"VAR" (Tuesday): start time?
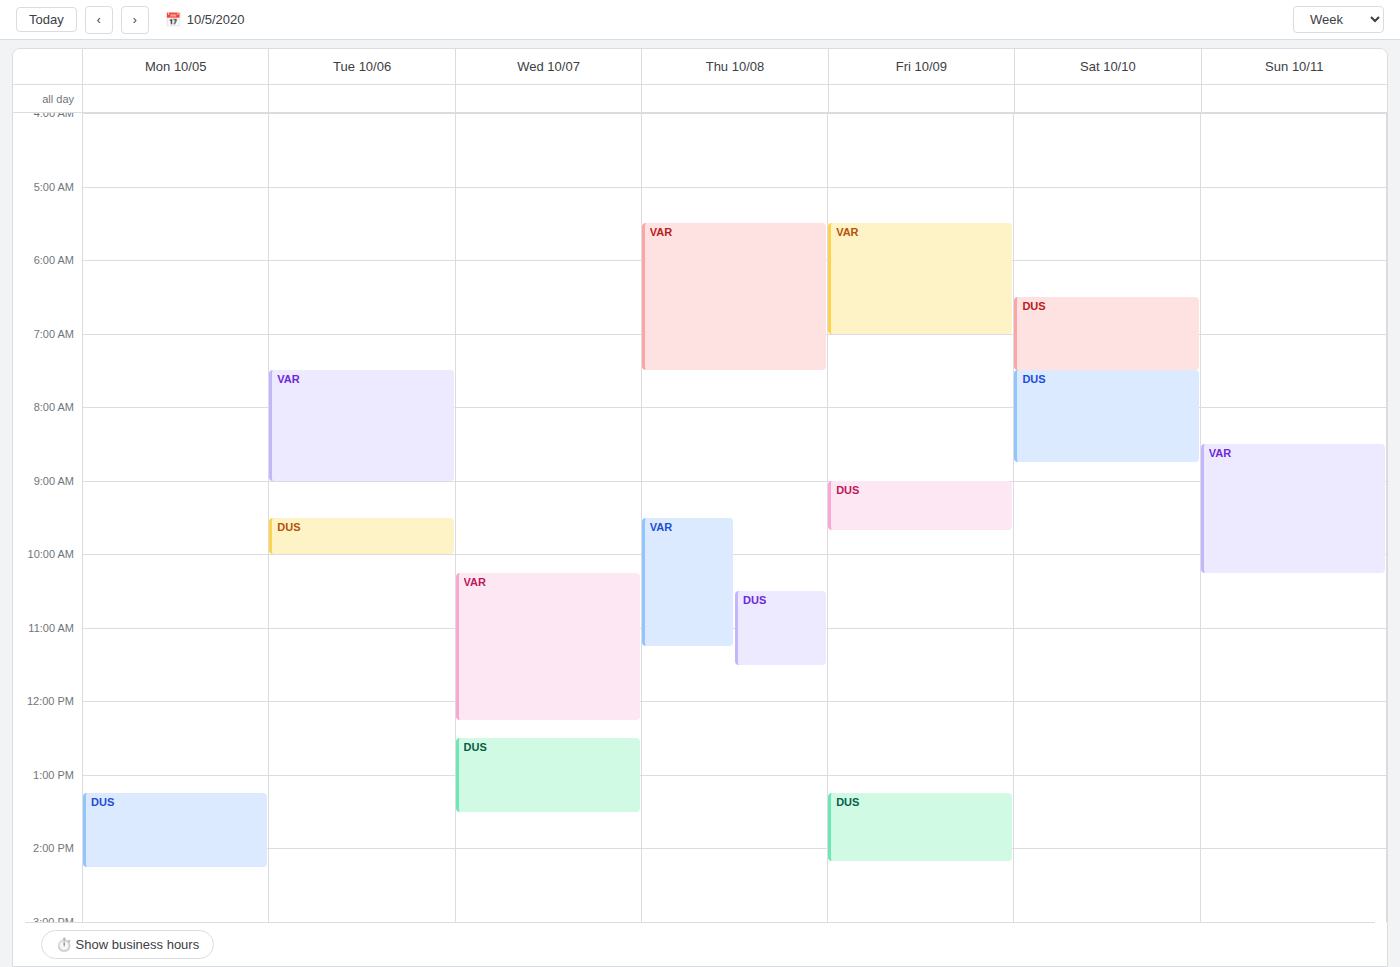
7:30 AM